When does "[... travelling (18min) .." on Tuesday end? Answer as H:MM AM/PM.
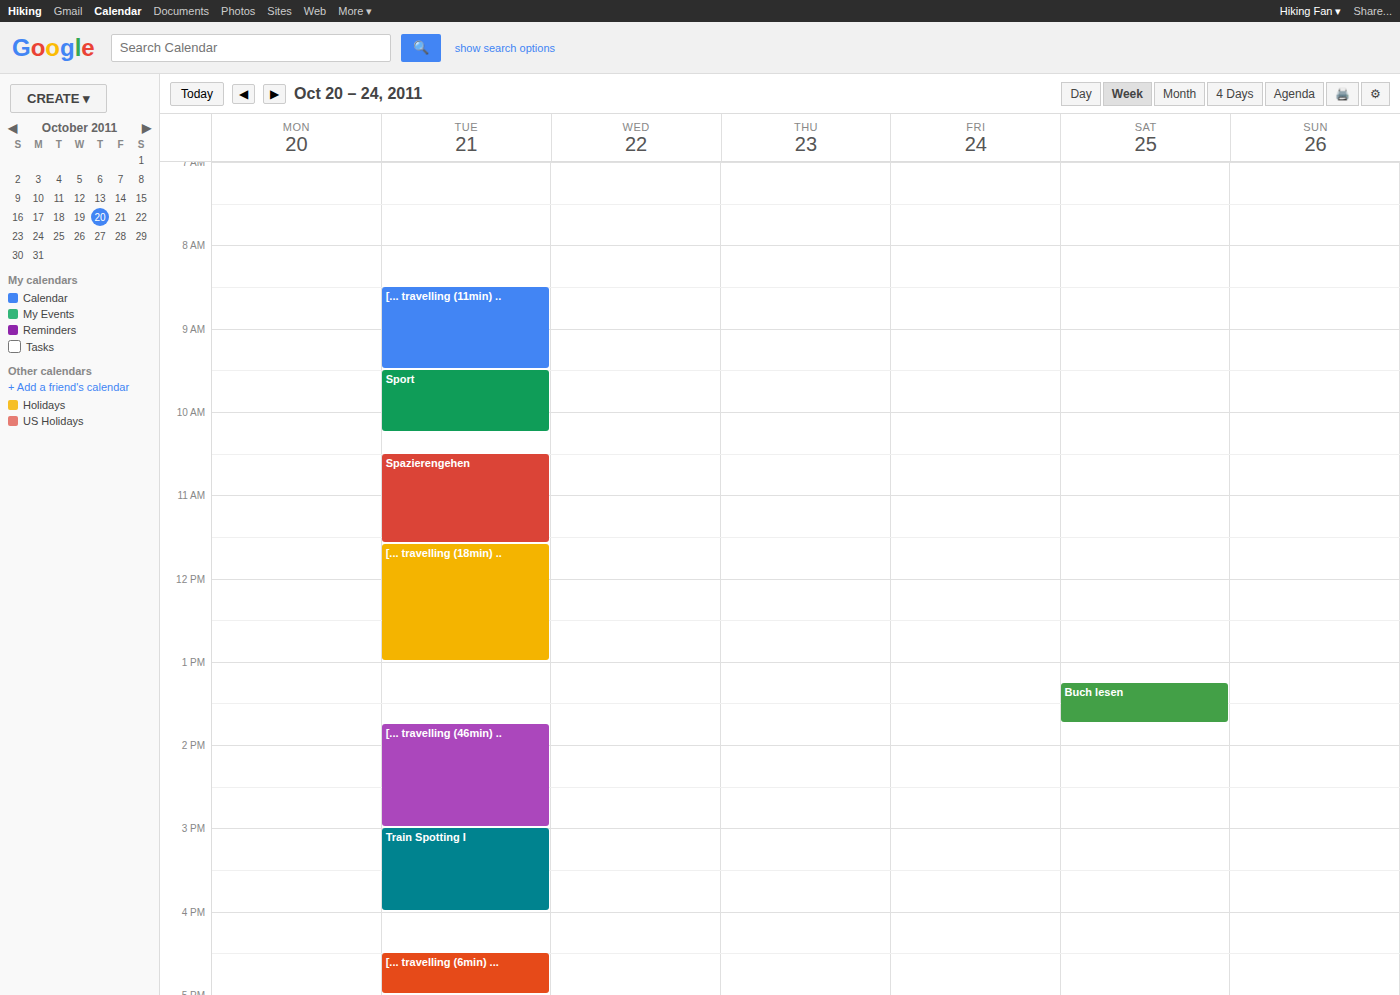
1:00 PM